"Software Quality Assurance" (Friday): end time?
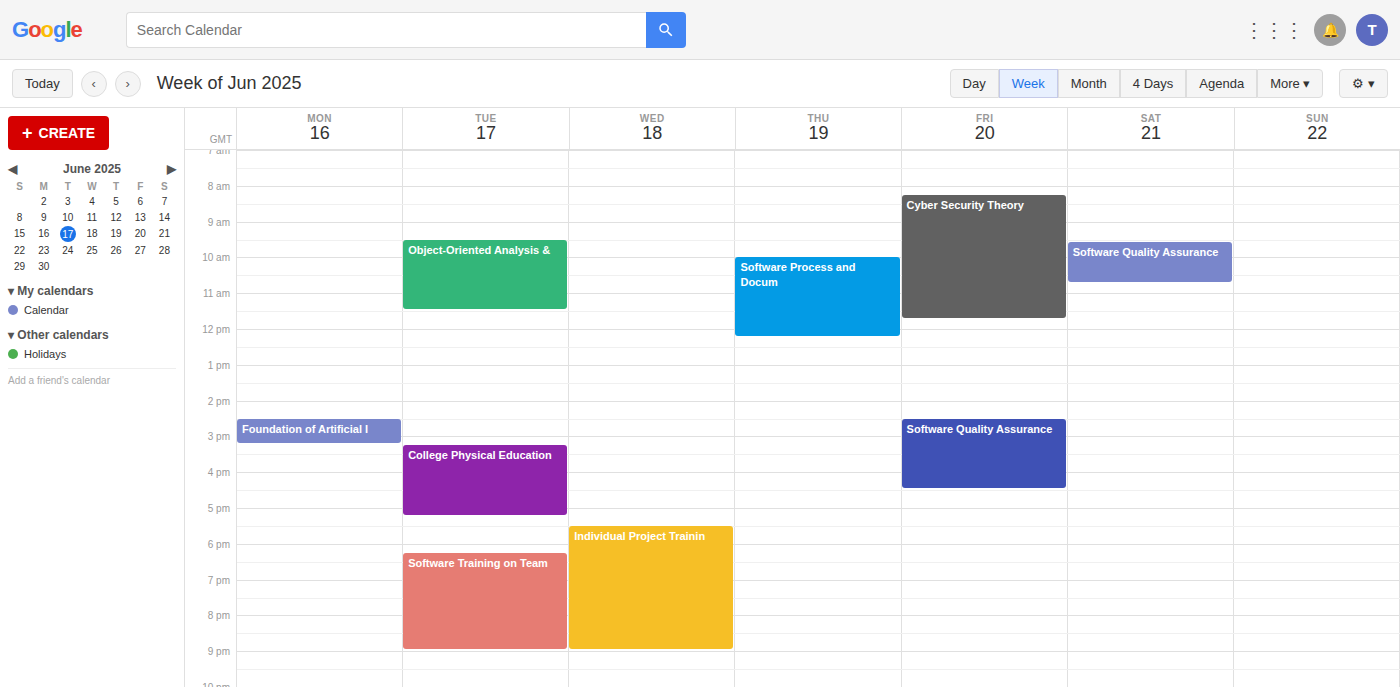
4:30 PM